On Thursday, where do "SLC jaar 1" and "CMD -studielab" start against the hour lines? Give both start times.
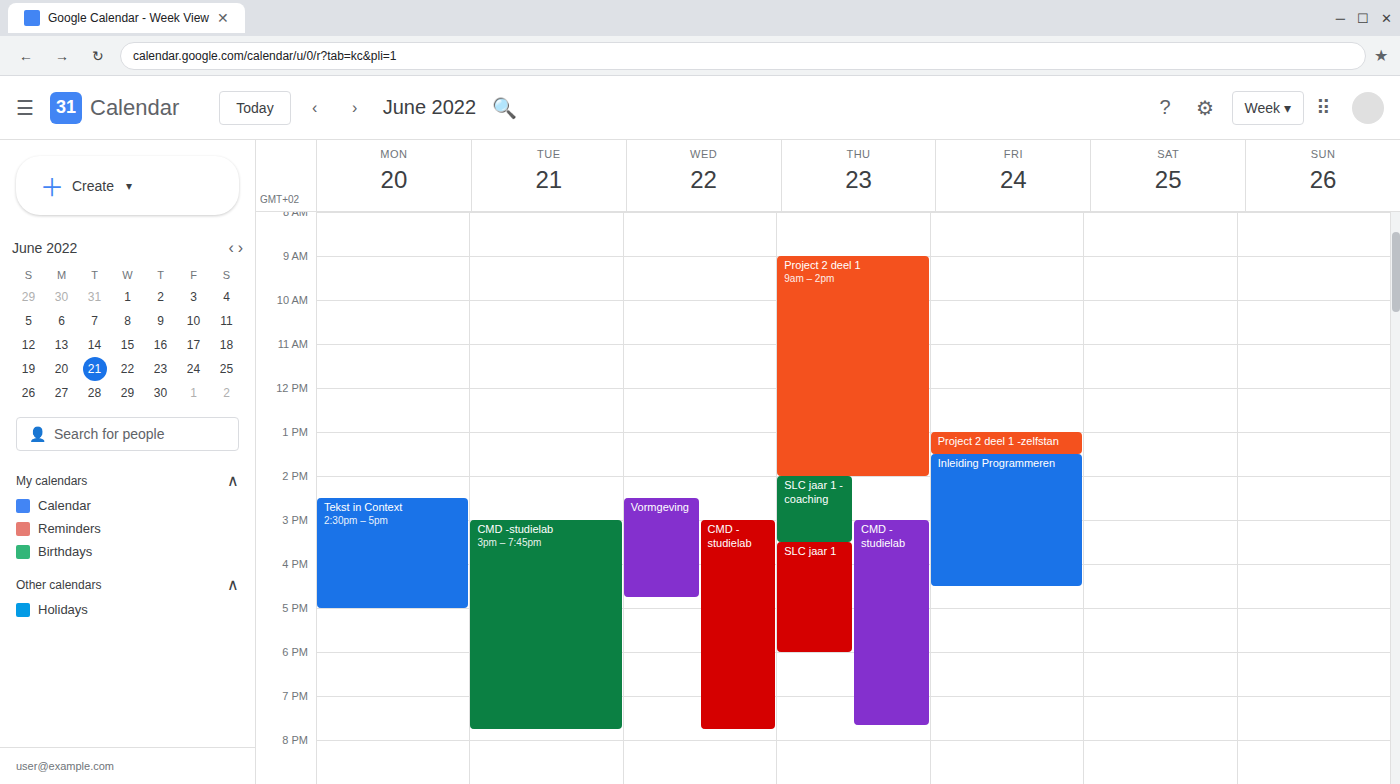
"SLC jaar 1": 3:30 PM, halfway between the 3 PM and 4 PM lines. "CMD -studielab": 3:00 PM, exactly on the 3 PM line.